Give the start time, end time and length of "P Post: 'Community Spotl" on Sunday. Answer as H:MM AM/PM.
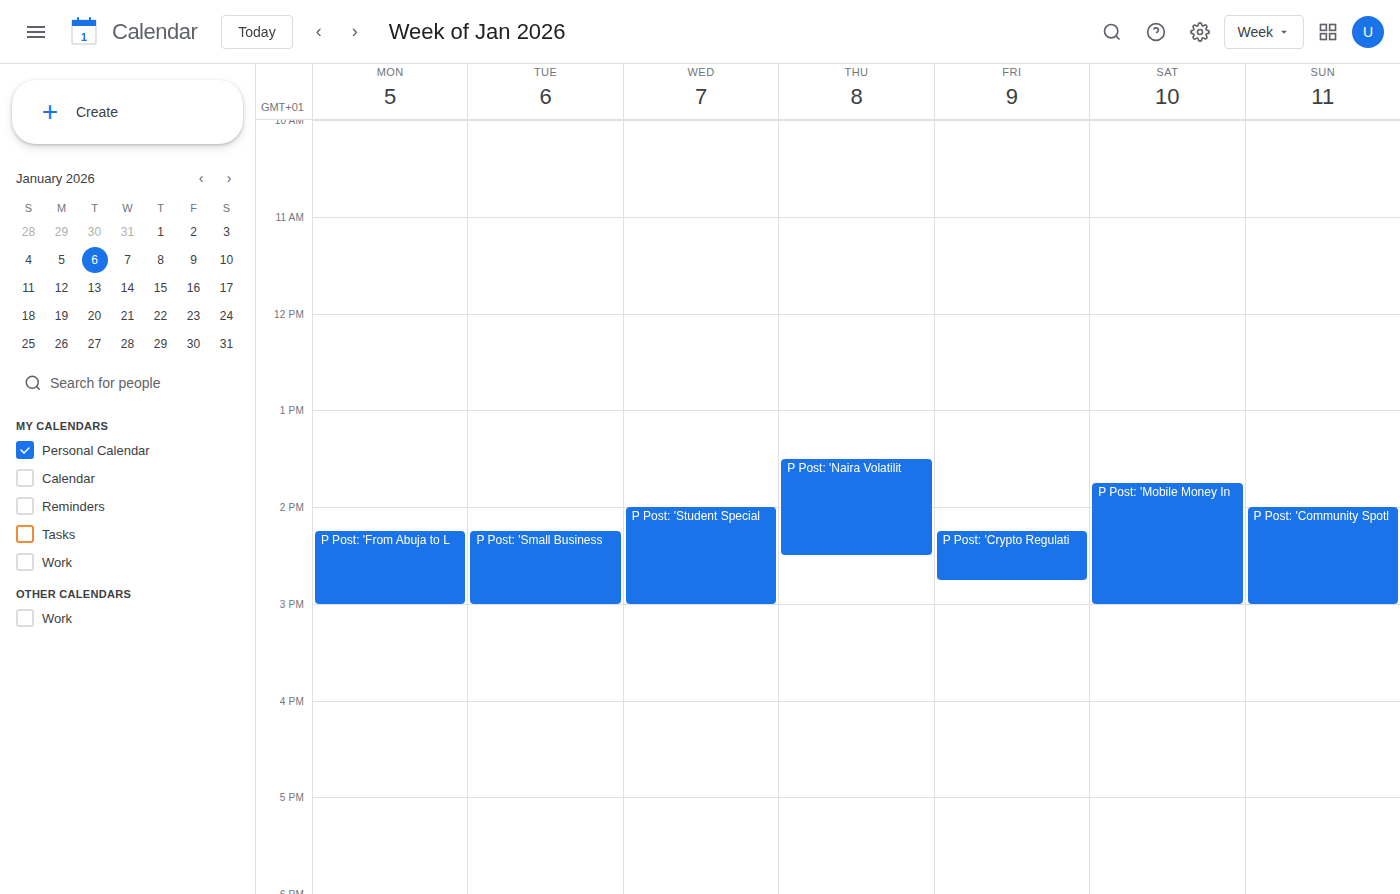
2:00 PM to 3:00 PM, 1 hour